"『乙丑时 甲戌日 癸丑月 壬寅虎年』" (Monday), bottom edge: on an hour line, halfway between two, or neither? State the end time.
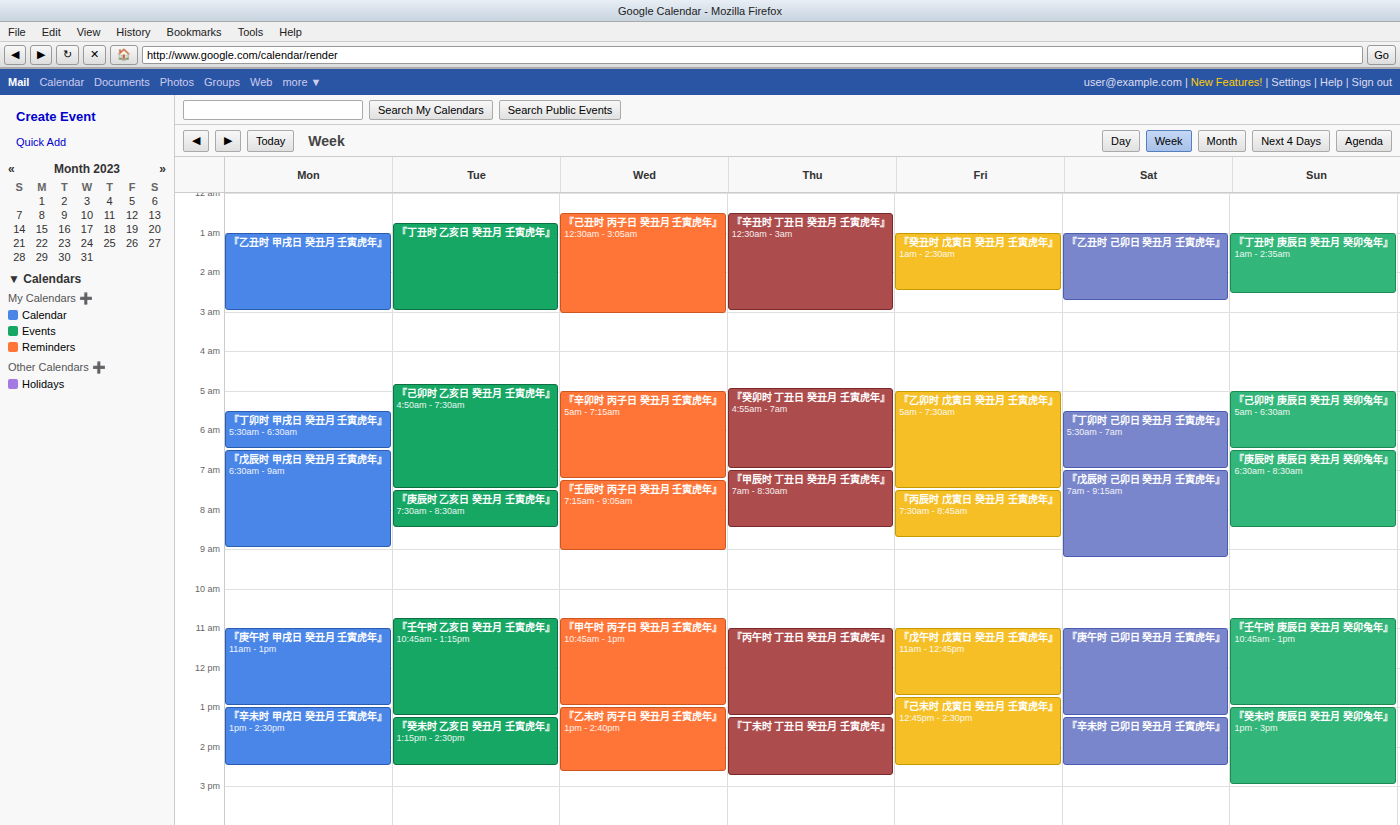
3:00 AM -- exactly on the 3 AM line.